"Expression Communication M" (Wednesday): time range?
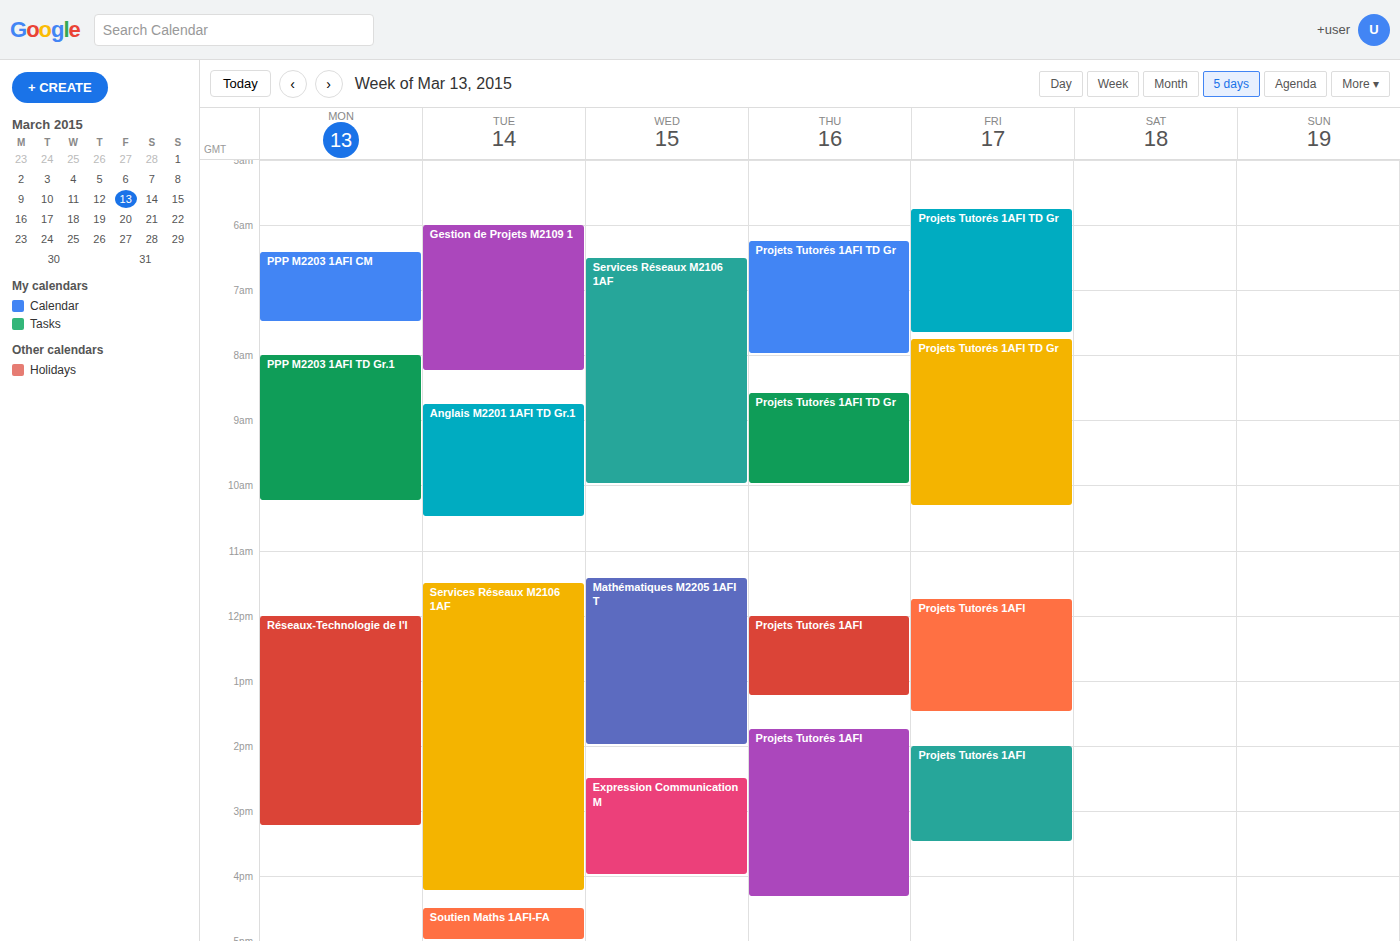
2:30 PM to 4:00 PM